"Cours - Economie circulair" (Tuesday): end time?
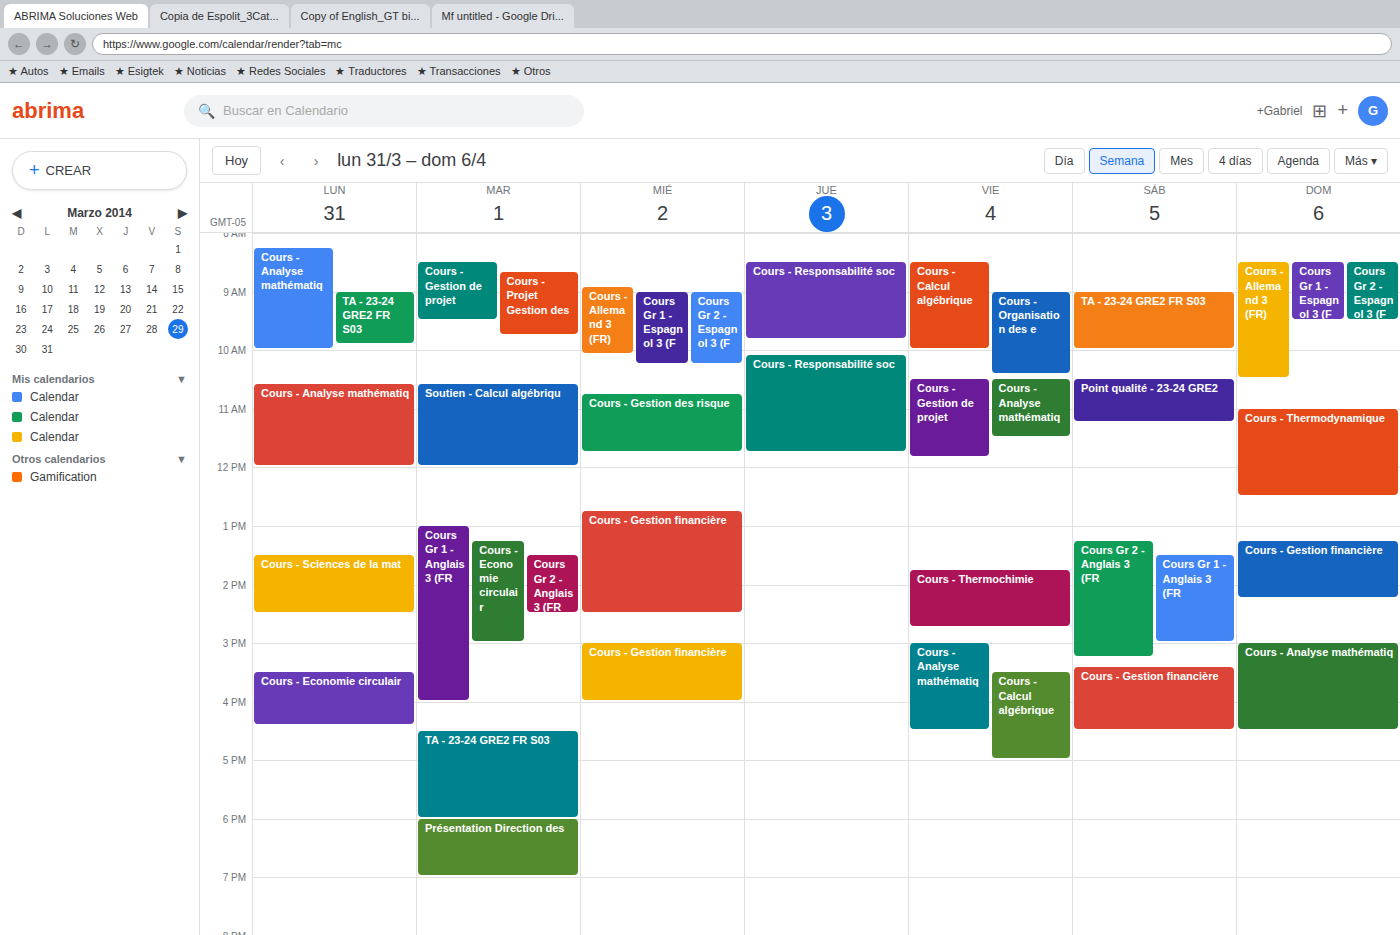
3:00 PM